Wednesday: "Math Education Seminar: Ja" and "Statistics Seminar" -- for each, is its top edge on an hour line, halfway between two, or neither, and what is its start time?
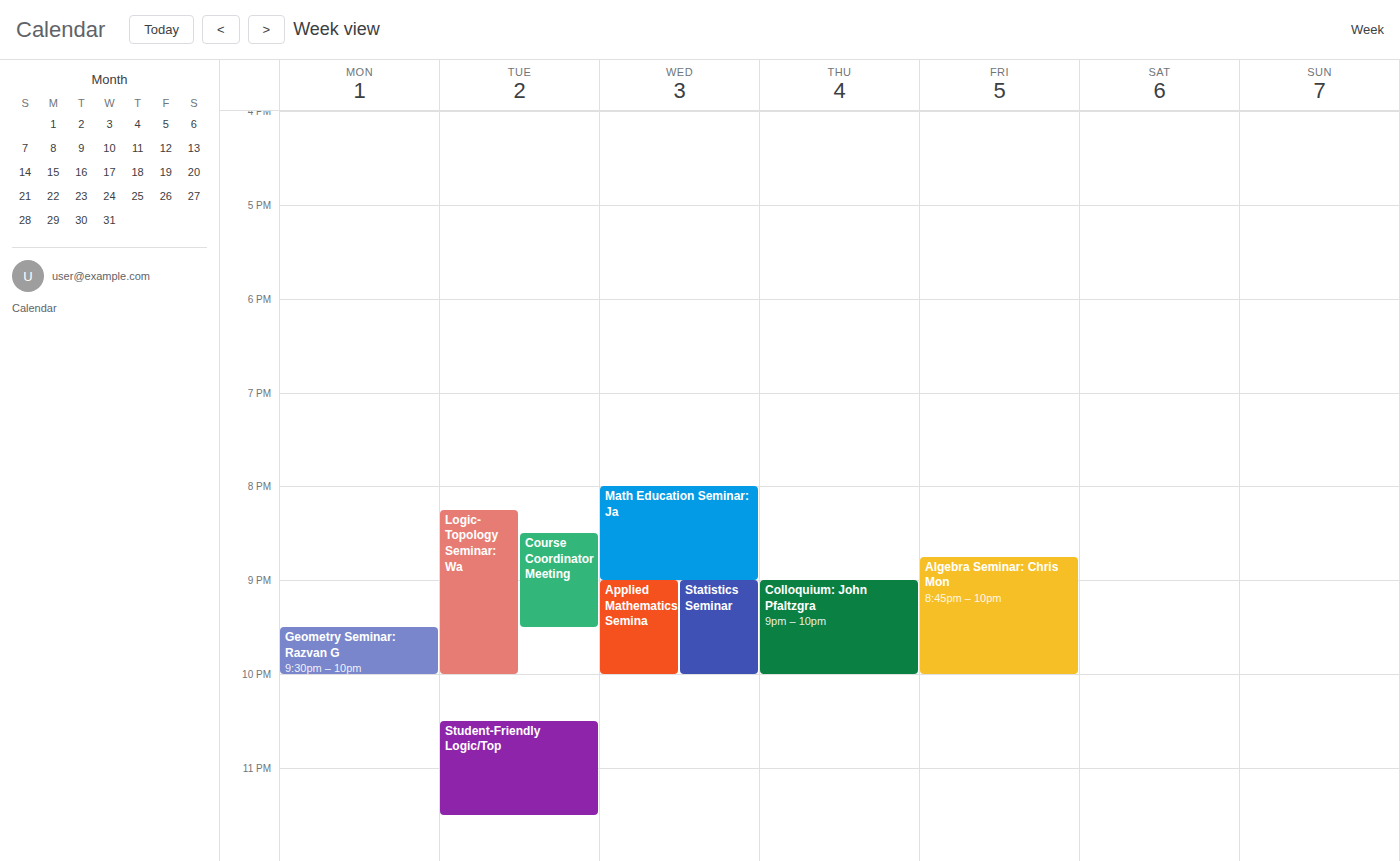
"Math Education Seminar: Ja": 8:00 PM, exactly on the 8 PM line. "Statistics Seminar": 9:00 PM, exactly on the 9 PM line.